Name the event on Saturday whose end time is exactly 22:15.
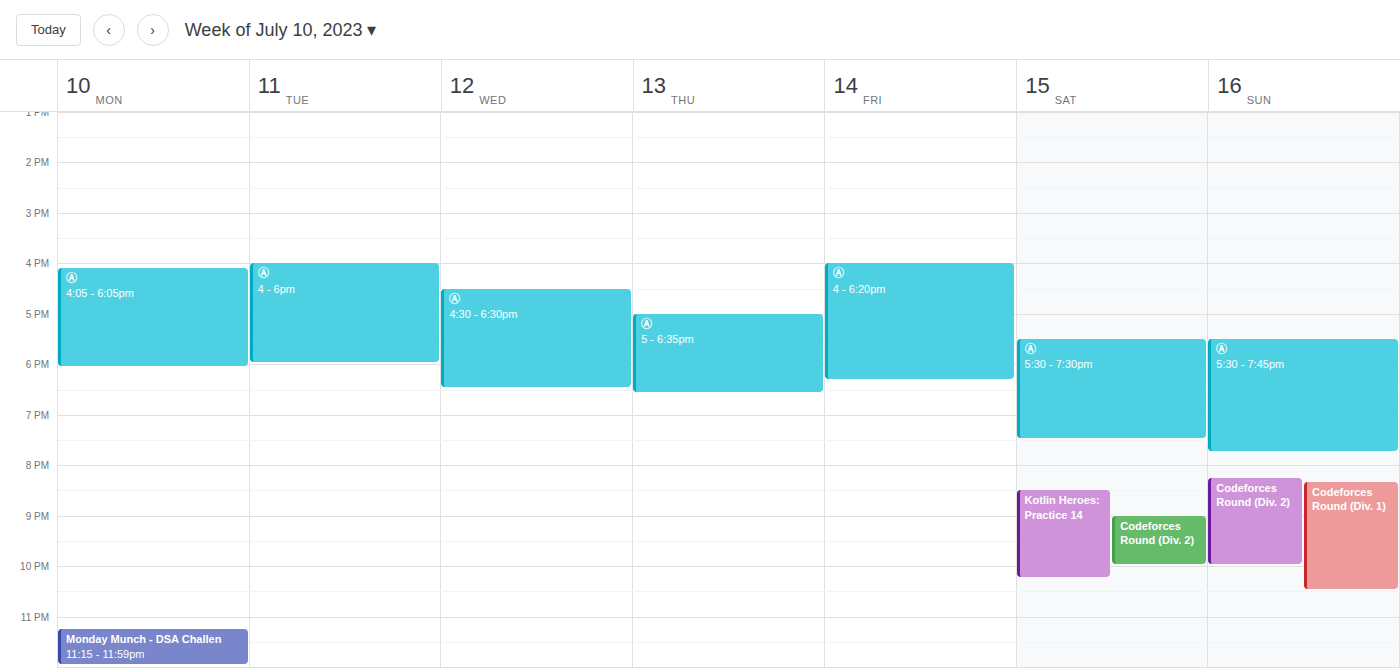
"Kotlin Heroes: Practice 14"